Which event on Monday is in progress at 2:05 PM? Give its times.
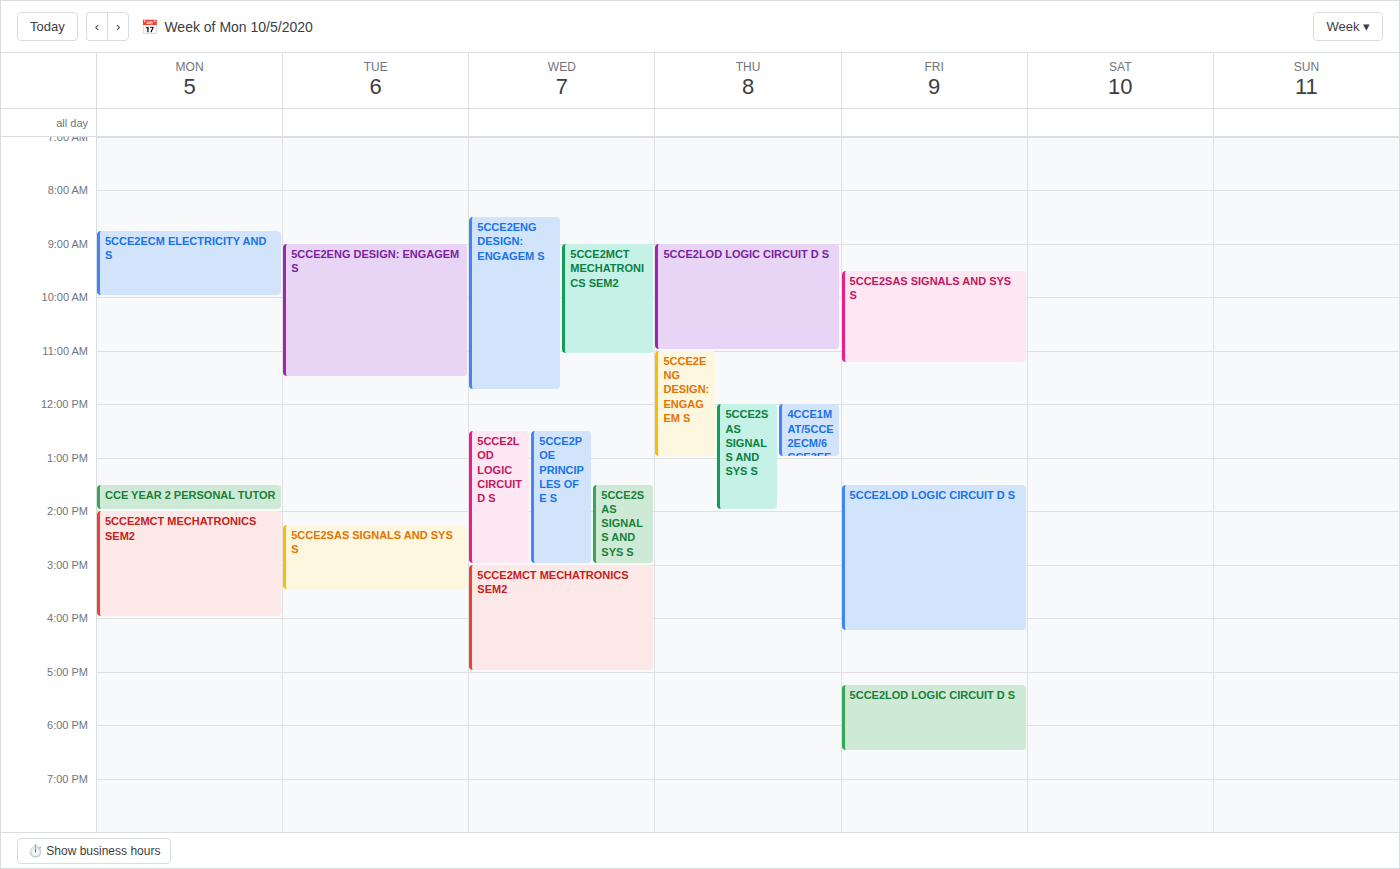
"5CCE2MCT MECHATRONICS SEM2", 2:00 PM to 4:00 PM